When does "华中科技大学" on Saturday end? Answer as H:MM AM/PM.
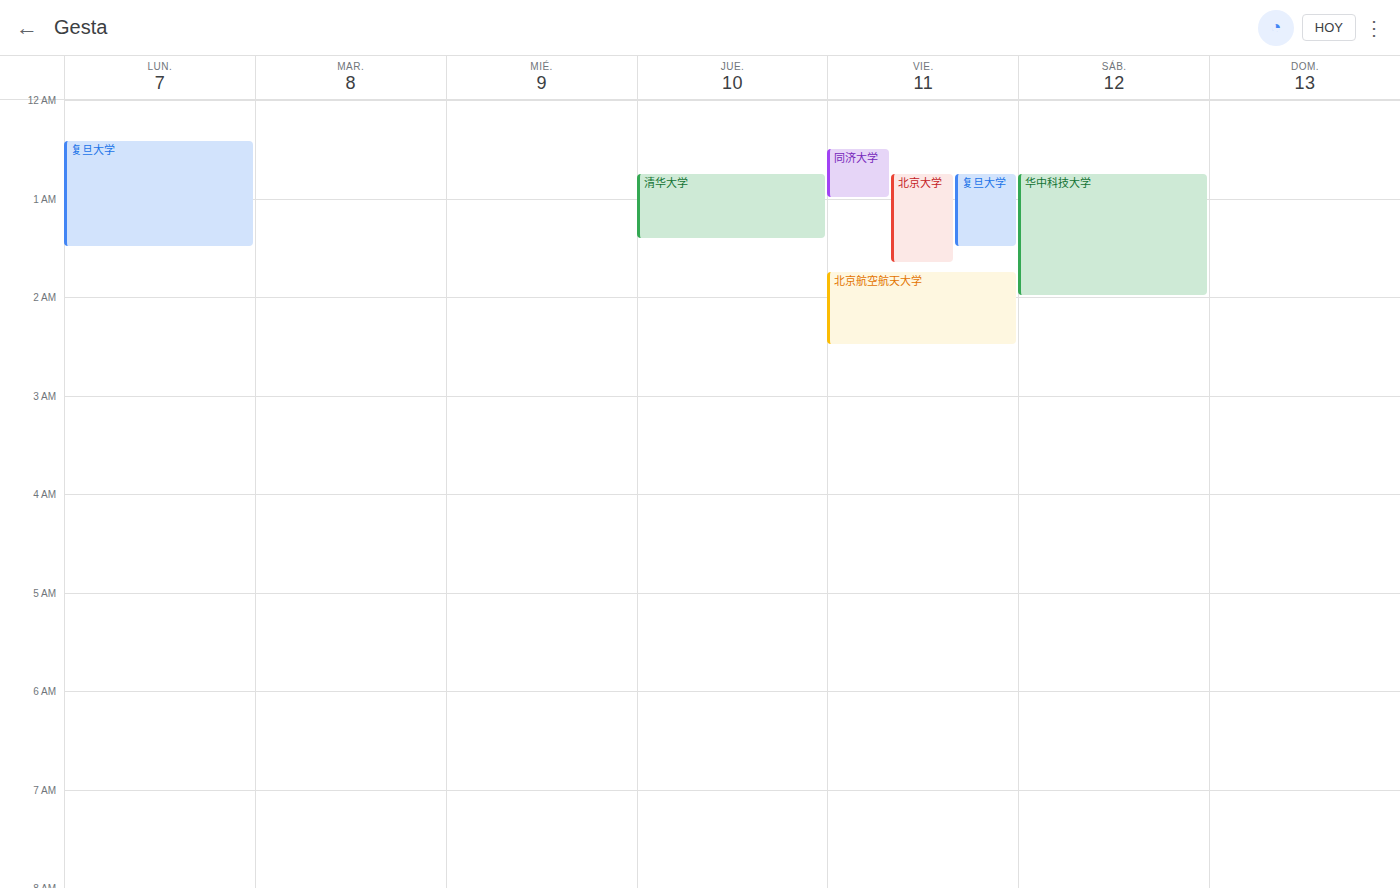
2:00 AM